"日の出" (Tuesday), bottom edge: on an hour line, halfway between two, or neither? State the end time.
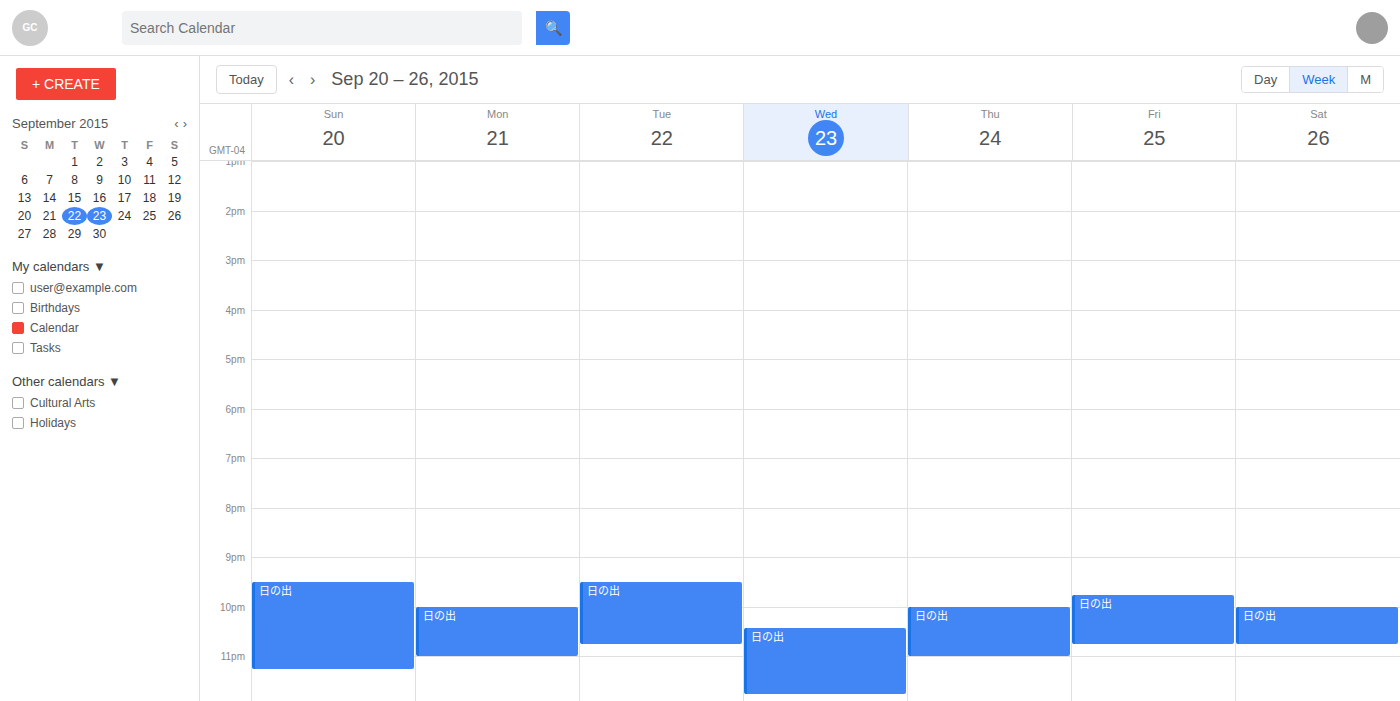
10:45 PM -- neither: three quarters of the way from the 10 PM line to the 11 PM line.